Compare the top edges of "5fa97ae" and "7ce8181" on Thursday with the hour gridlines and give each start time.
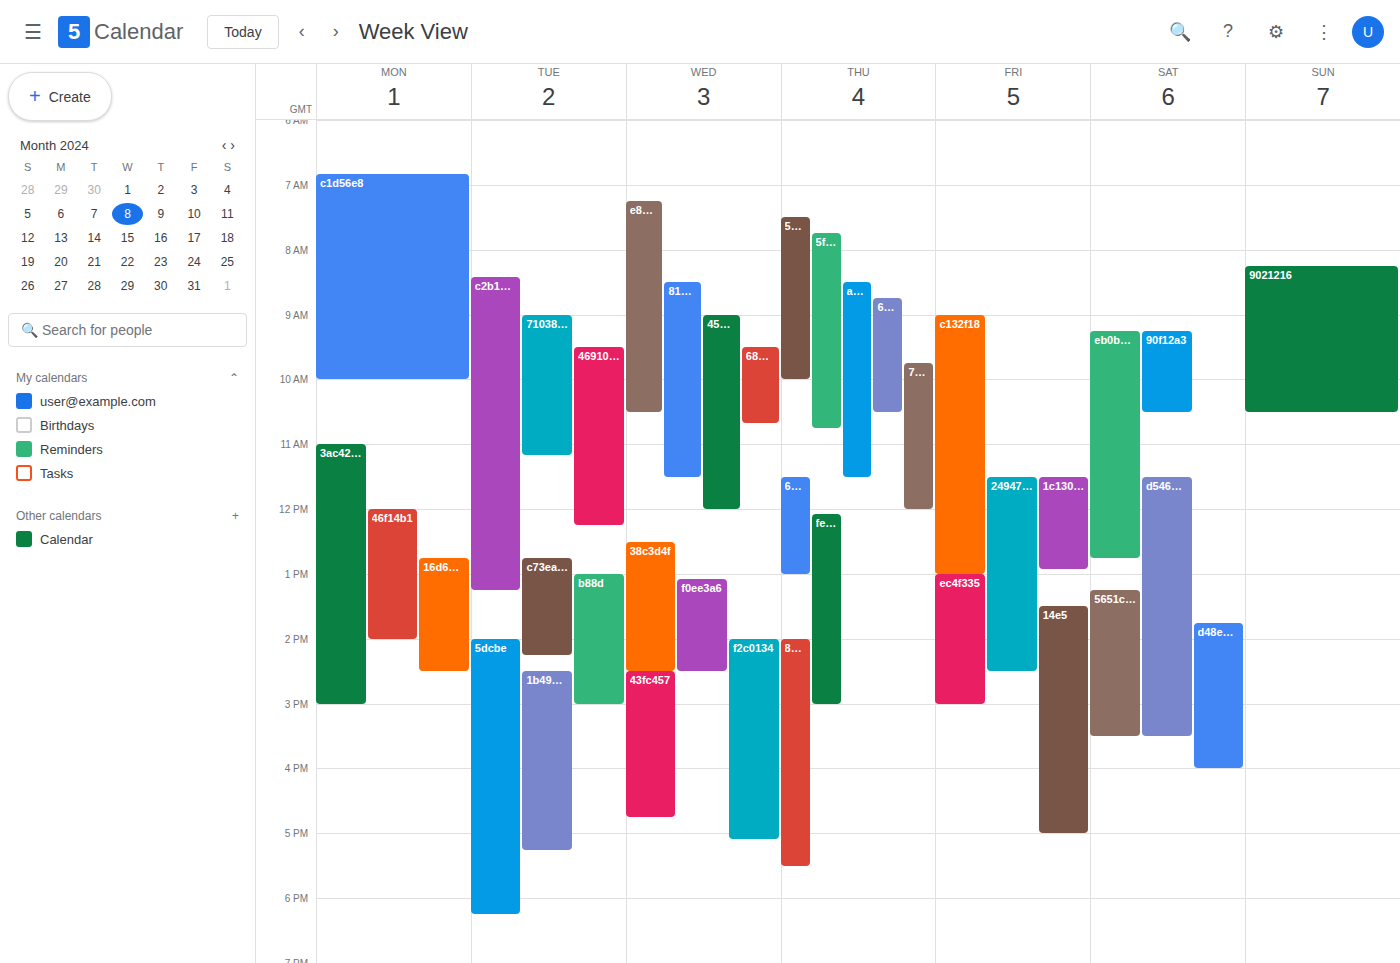
"5fa97ae": 7:45 AM, neither: three quarters of the way from the 7 AM line to the 8 AM line. "7ce8181": 9:45 AM, neither: three quarters of the way from the 9 AM line to the 10 AM line.